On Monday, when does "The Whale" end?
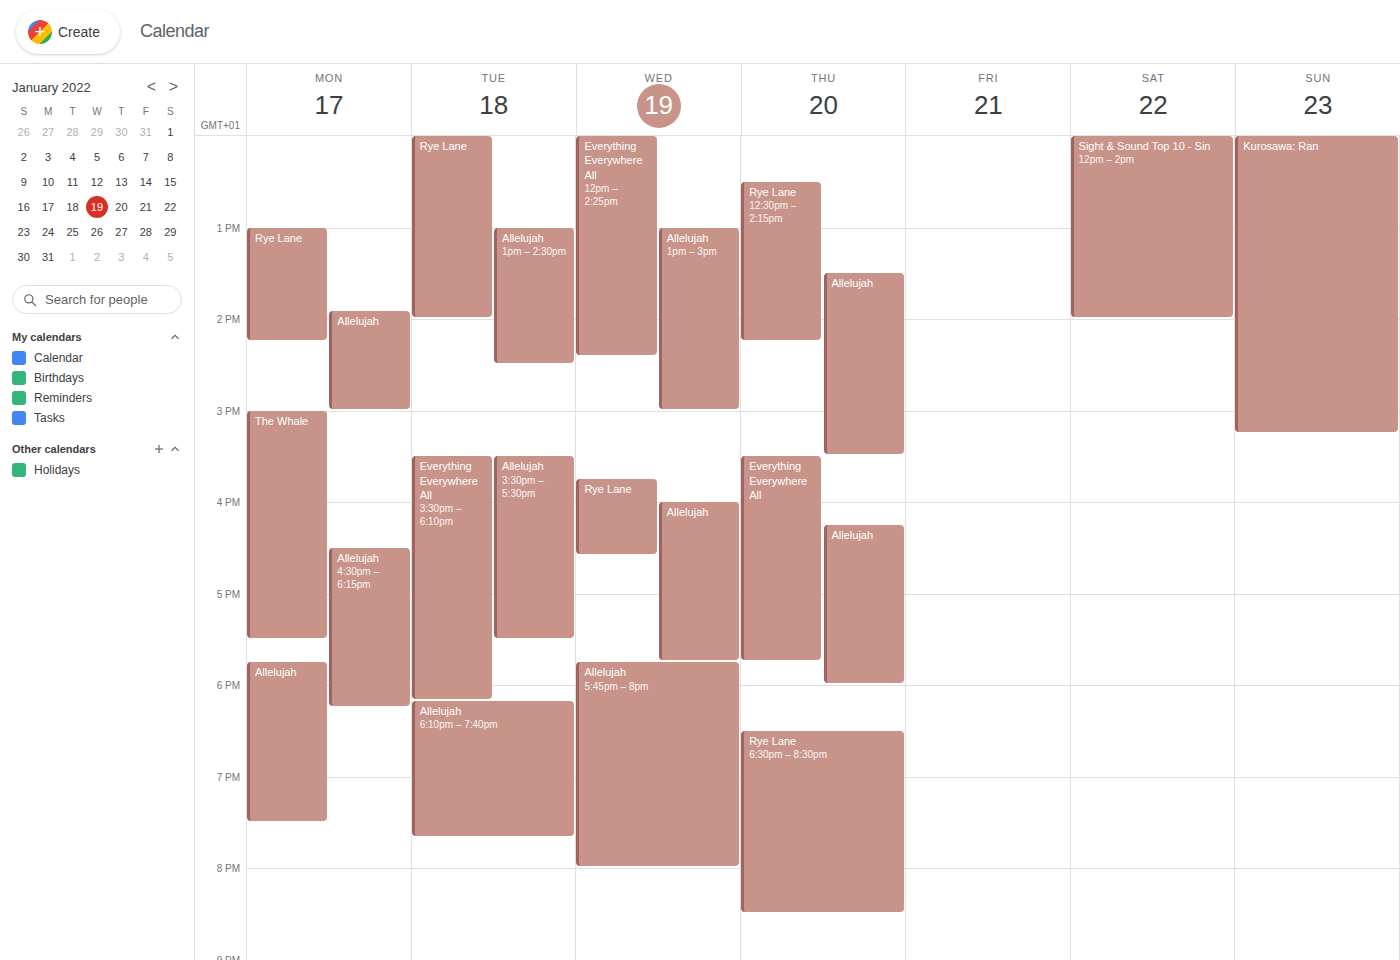
5:30 PM